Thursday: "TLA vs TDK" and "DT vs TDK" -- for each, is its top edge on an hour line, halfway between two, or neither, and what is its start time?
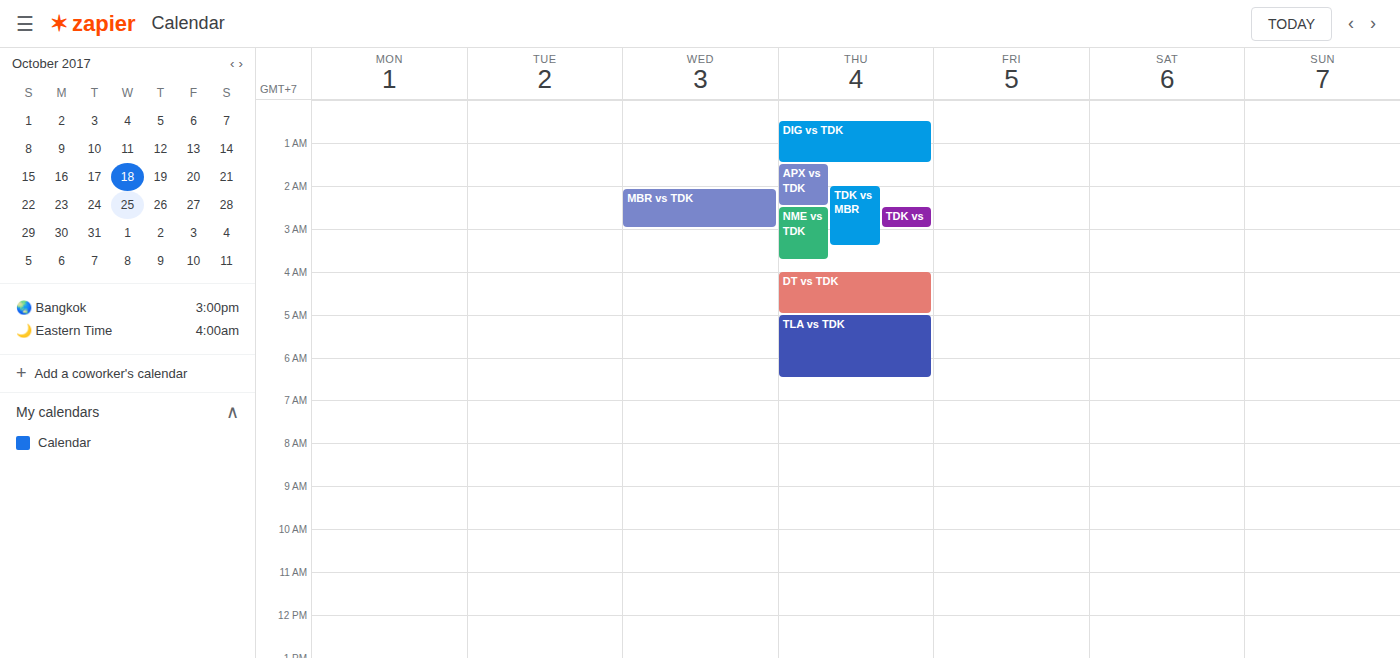
"TLA vs TDK": 5:00 AM, exactly on the 5 AM line. "DT vs TDK": 4:00 AM, exactly on the 4 AM line.